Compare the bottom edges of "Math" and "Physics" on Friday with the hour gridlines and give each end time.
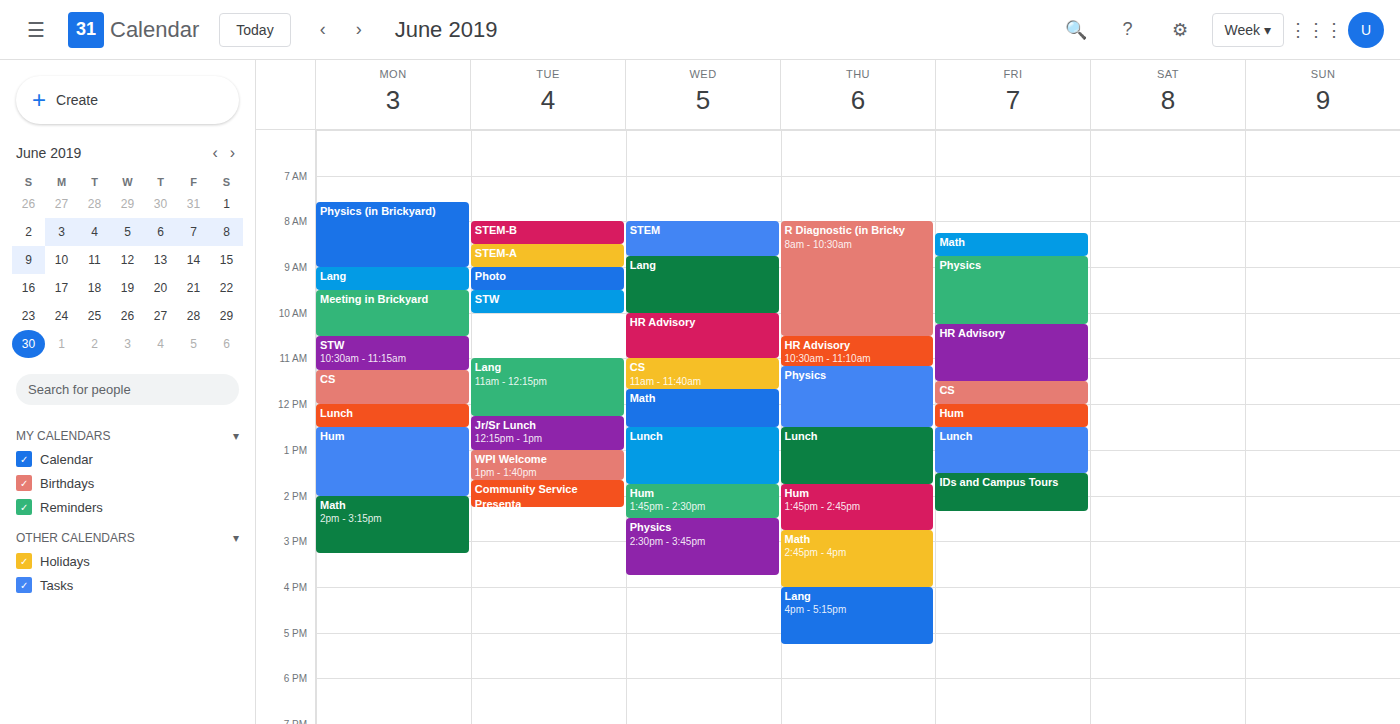
"Math": 8:45 AM, neither: three quarters of the way from the 8 AM line to the 9 AM line. "Physics": 10:15 AM, neither: a quarter of the way from the 10 AM line to the 11 AM line.